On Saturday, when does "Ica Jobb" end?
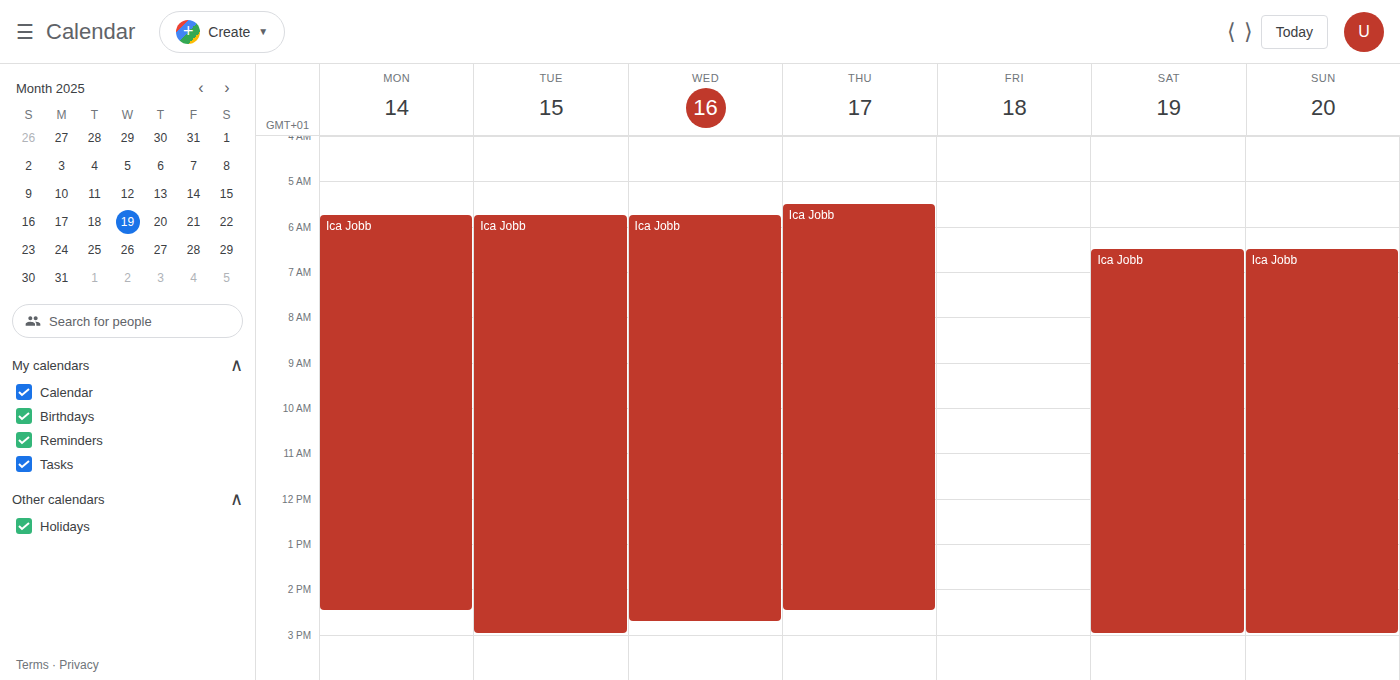
3:00 PM